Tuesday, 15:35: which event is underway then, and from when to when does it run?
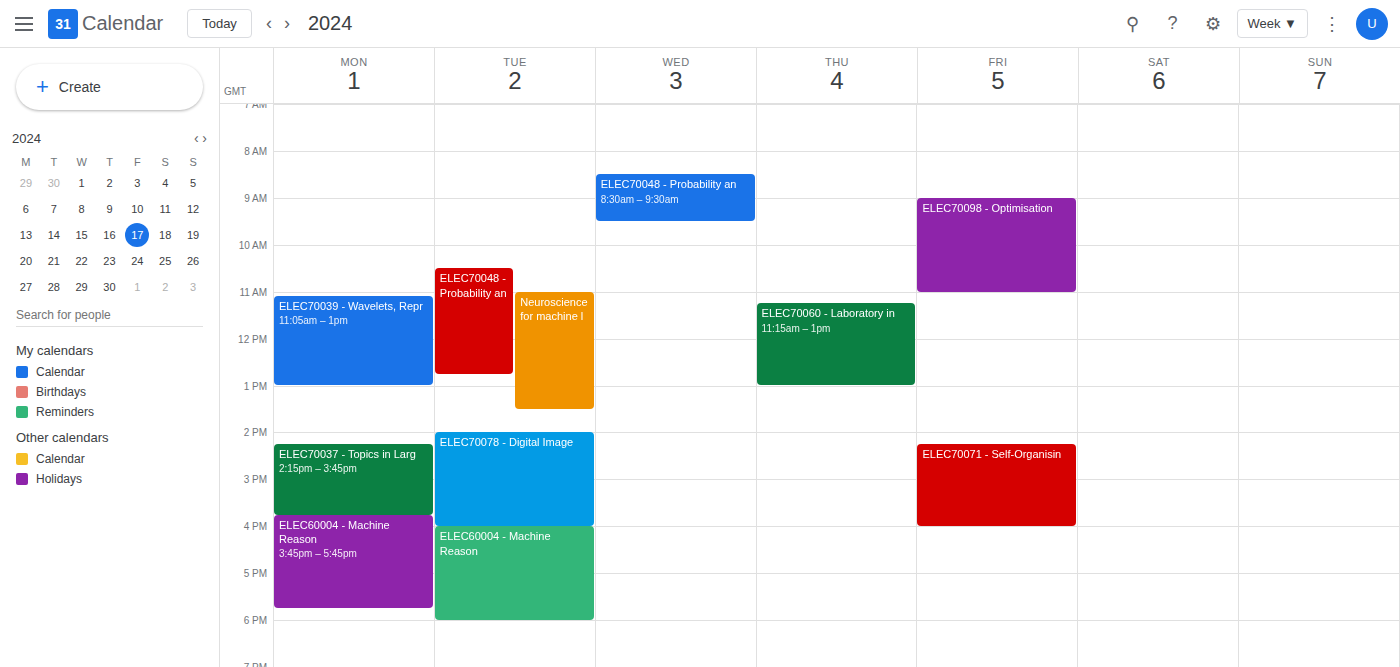
"ELEC70078 - Digital Image", 14:00 to 16:00